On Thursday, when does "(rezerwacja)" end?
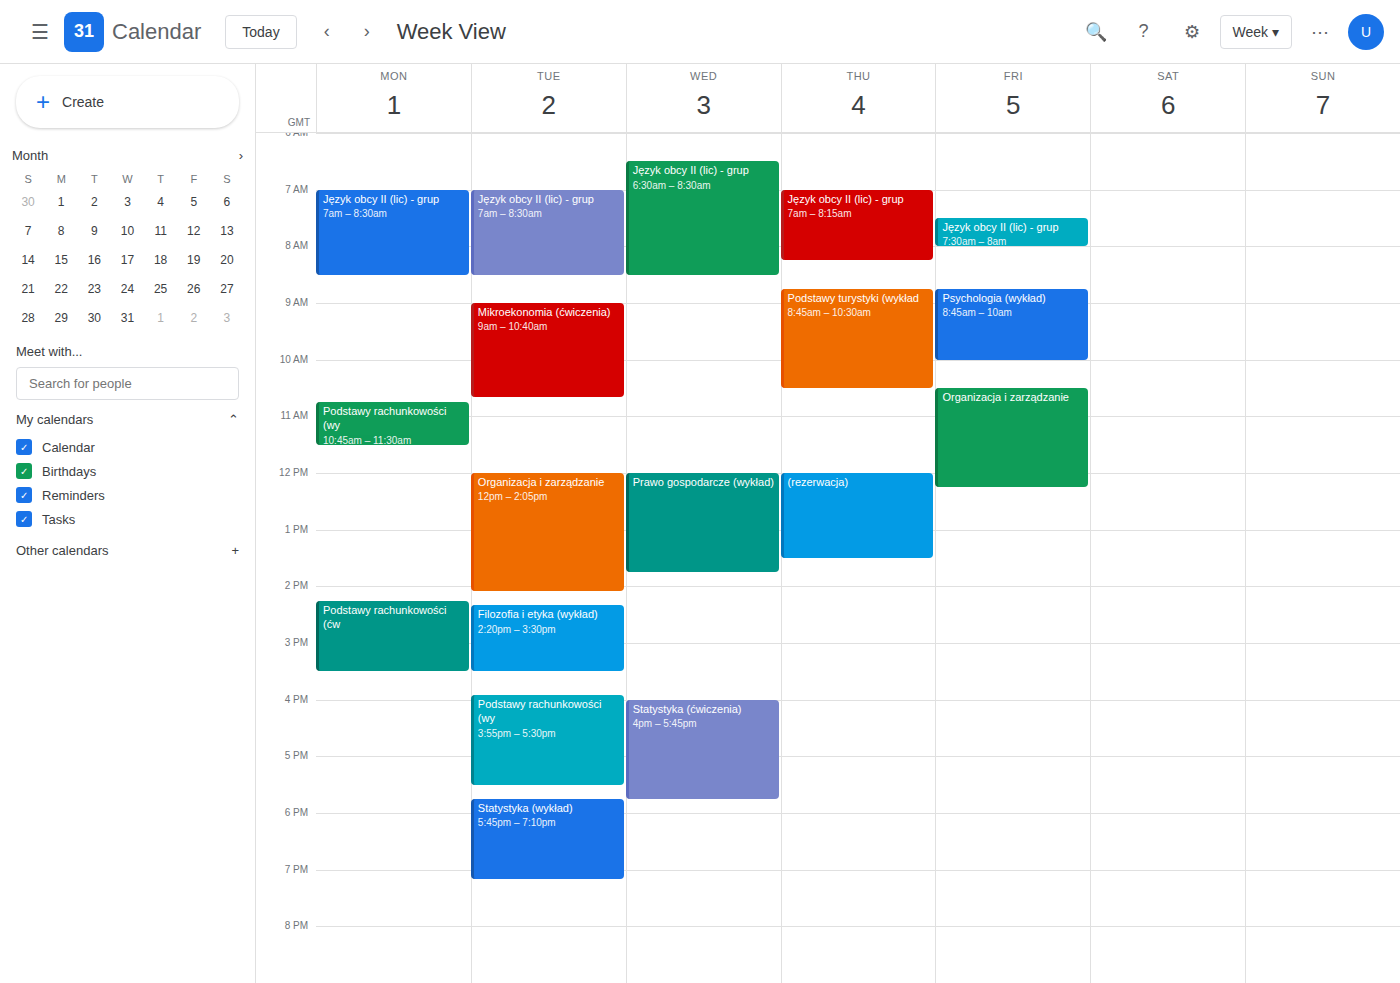
1:30 PM